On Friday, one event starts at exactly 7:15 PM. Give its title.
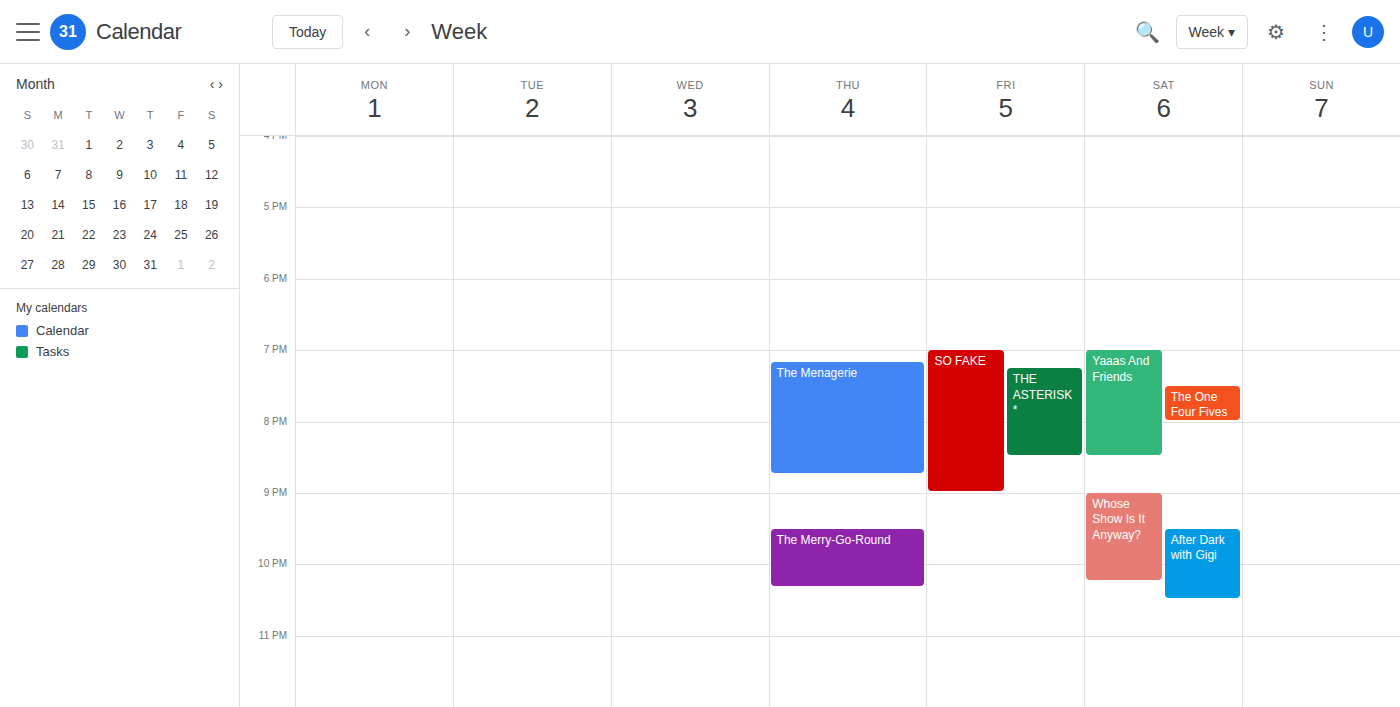
"THE ASTERISK*"